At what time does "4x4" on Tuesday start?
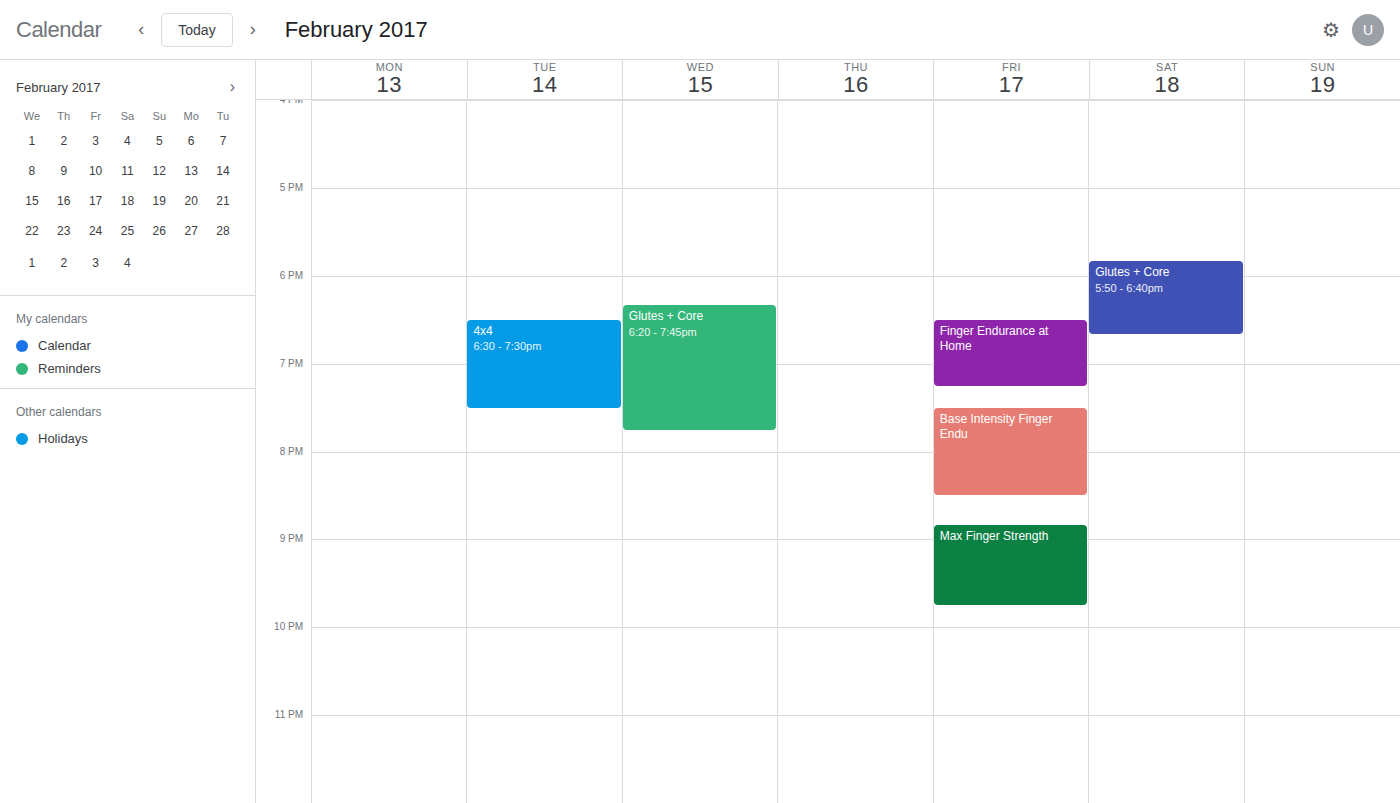
6:30 PM